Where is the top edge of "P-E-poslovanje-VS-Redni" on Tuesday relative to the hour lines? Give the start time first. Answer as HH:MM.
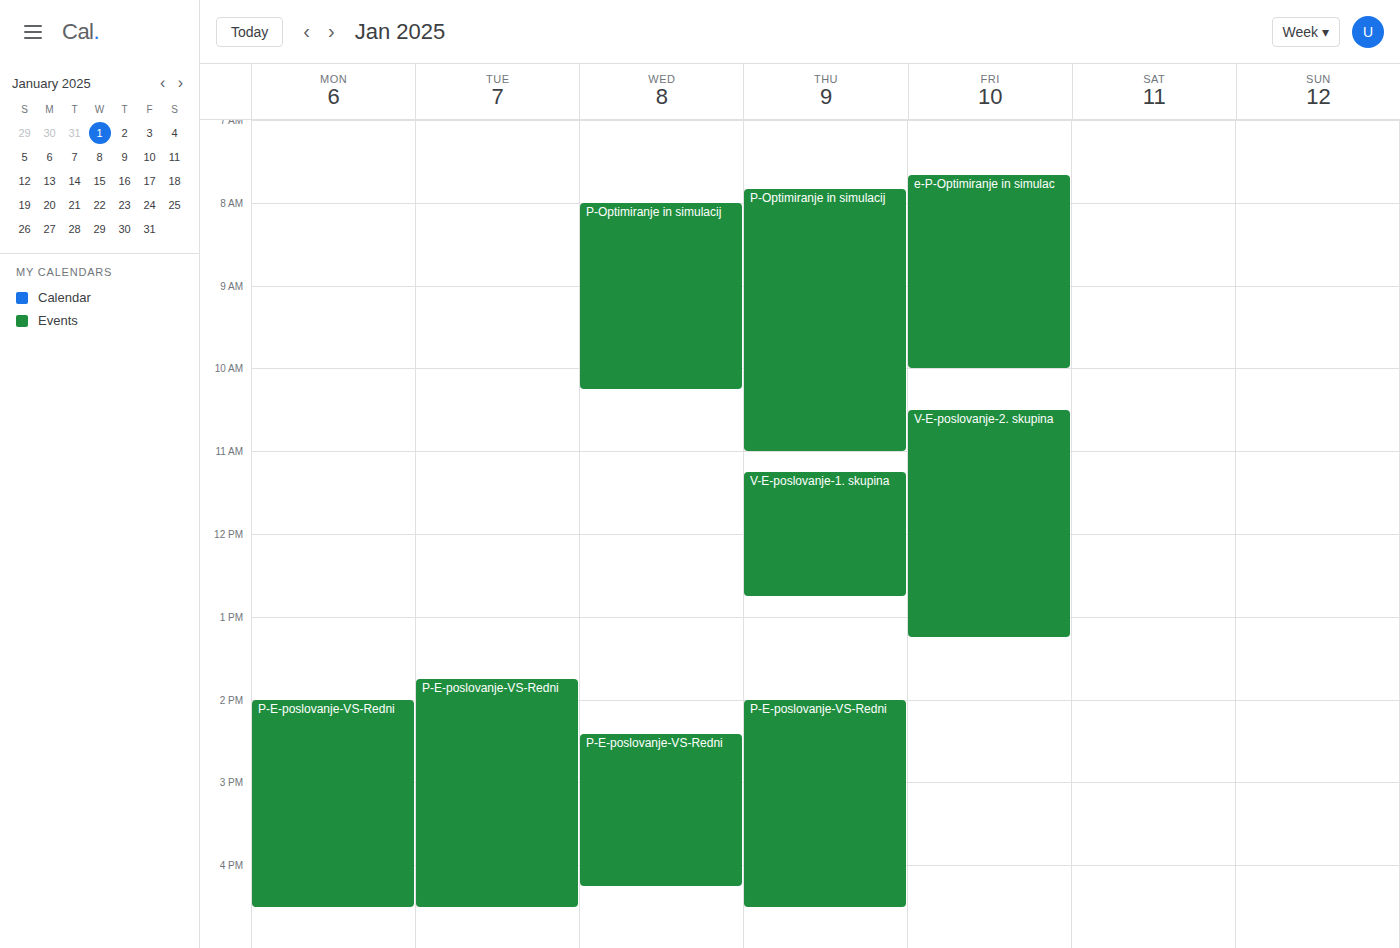
13:45 -- neither: three quarters of the way from the 13:00 line to the 14:00 line.